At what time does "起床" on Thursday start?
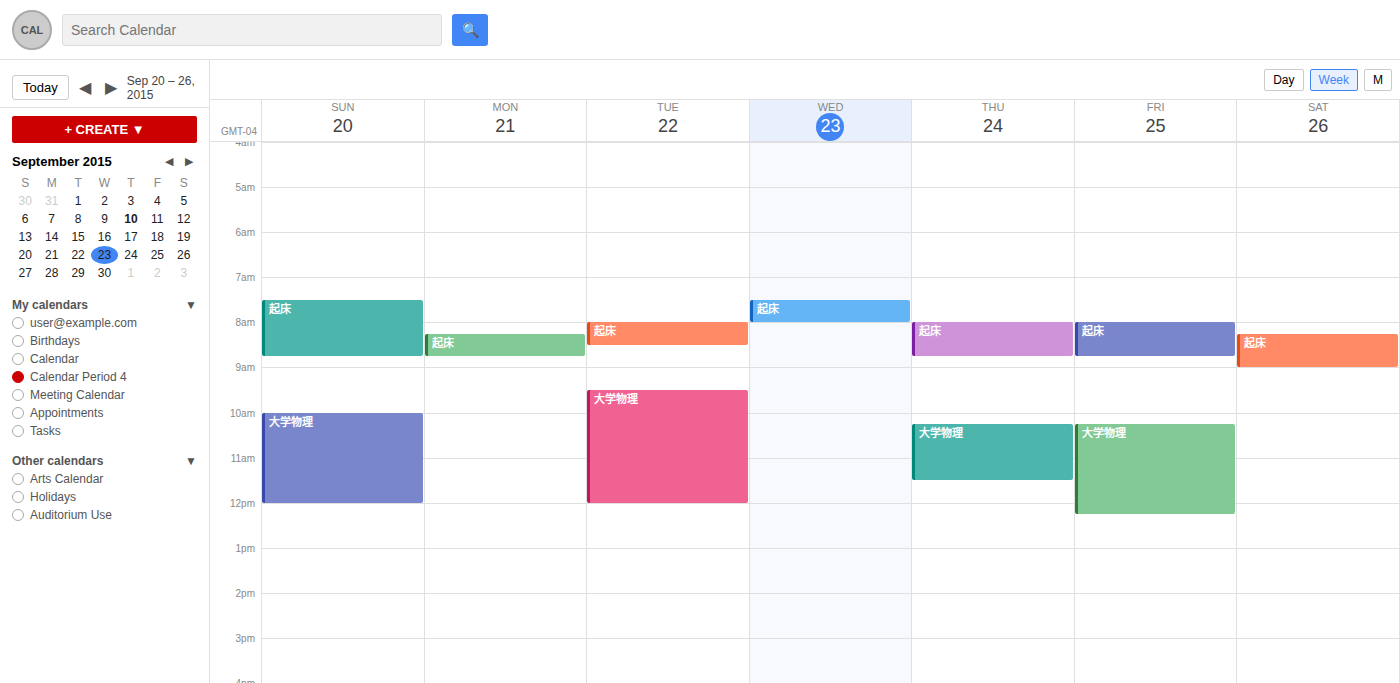
8:00 AM